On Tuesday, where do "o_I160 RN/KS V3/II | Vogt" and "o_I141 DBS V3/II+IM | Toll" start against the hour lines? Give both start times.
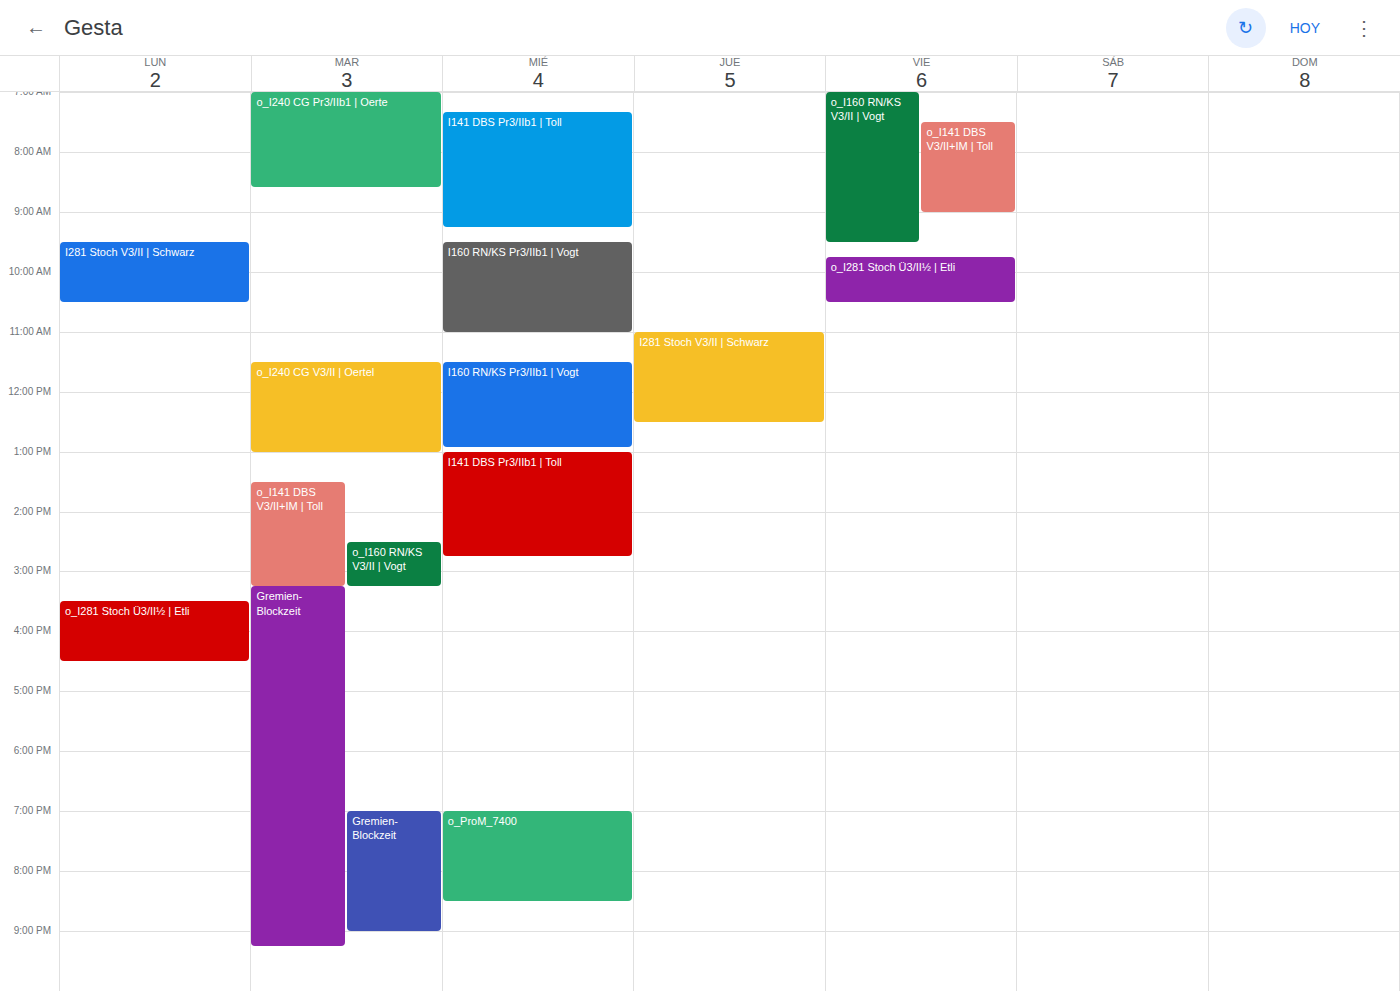
"o_I160 RN/KS V3/II | Vogt": 2:30 PM, halfway between the 2 PM and 3 PM lines. "o_I141 DBS V3/II+IM | Toll": 1:30 PM, halfway between the 1 PM and 2 PM lines.